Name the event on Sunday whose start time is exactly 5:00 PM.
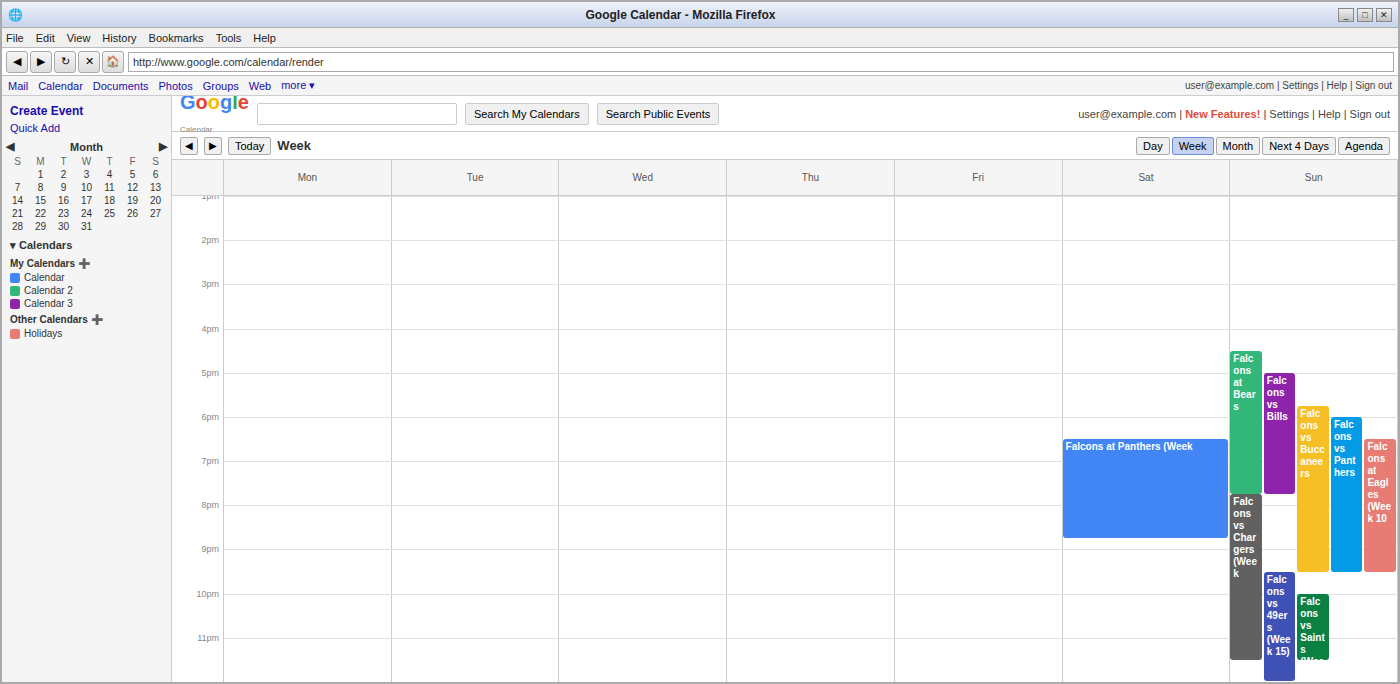
"Falcons vs Bills"